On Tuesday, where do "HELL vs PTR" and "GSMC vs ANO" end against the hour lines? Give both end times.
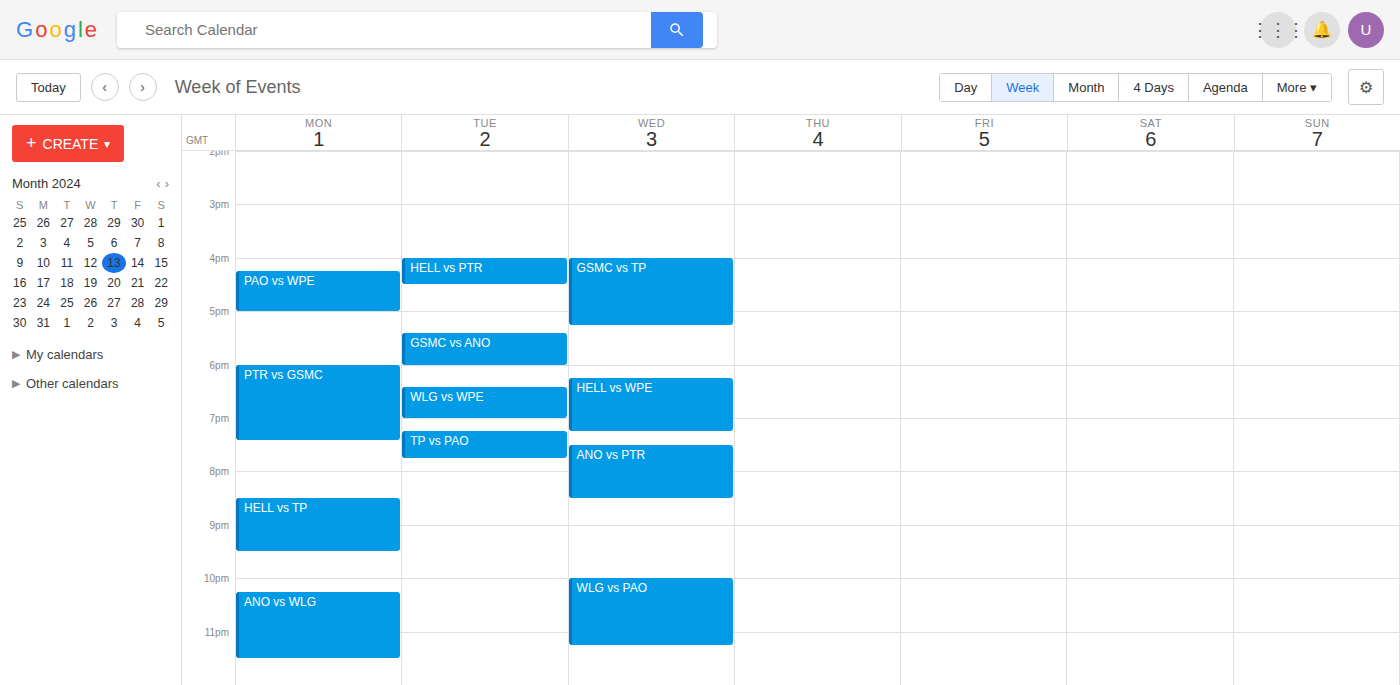
"HELL vs PTR": 4:30 PM, halfway between the 4 PM and 5 PM lines. "GSMC vs ANO": 6:00 PM, exactly on the 6 PM line.